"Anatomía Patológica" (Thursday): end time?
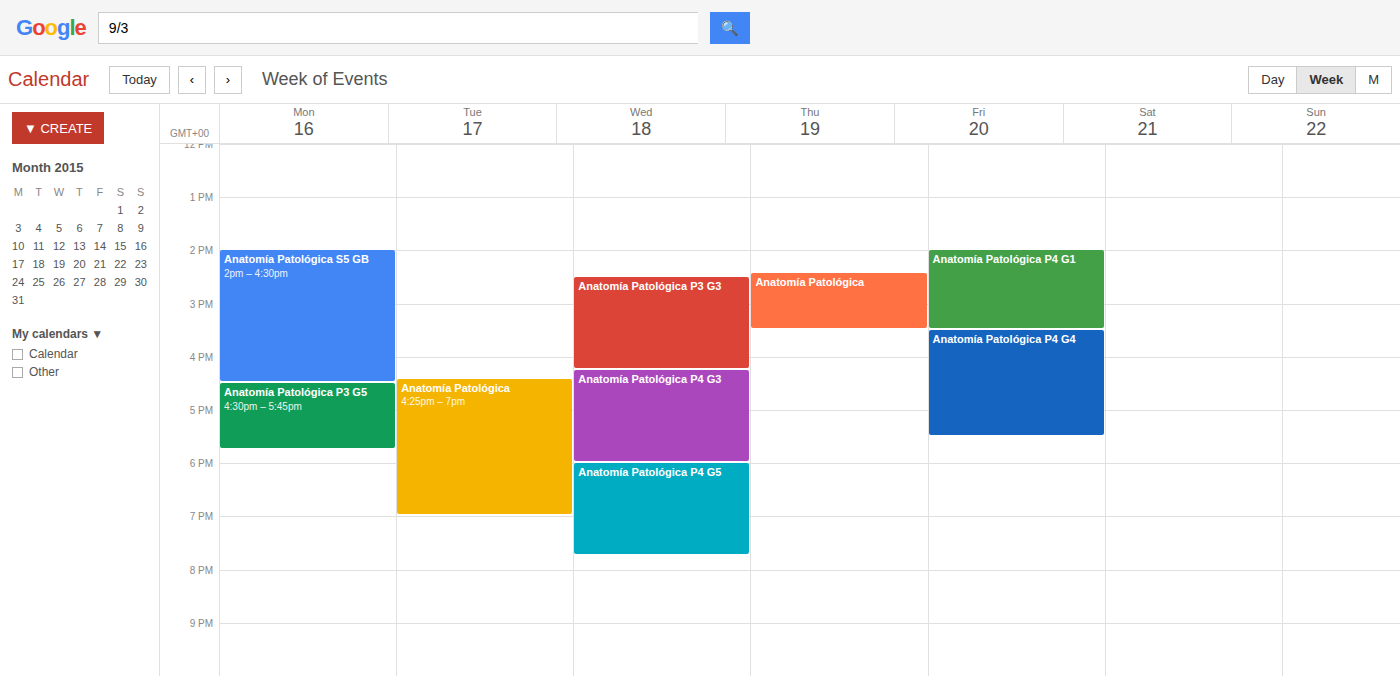
3:30 PM